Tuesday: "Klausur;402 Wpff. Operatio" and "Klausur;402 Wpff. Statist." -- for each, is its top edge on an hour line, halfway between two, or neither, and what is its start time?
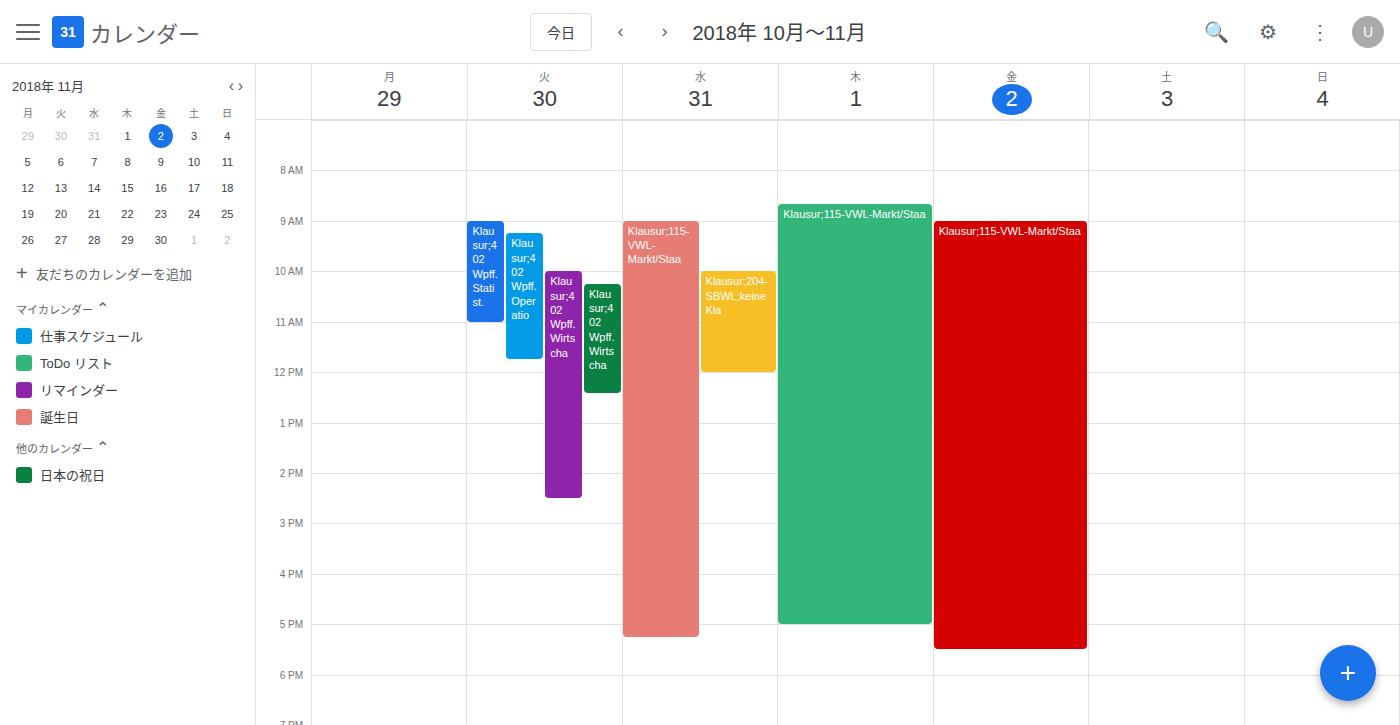
"Klausur;402 Wpff. Operatio": 9:15 AM, neither: a quarter of the way from the 9 AM line to the 10 AM line. "Klausur;402 Wpff. Statist.": 9:00 AM, exactly on the 9 AM line.